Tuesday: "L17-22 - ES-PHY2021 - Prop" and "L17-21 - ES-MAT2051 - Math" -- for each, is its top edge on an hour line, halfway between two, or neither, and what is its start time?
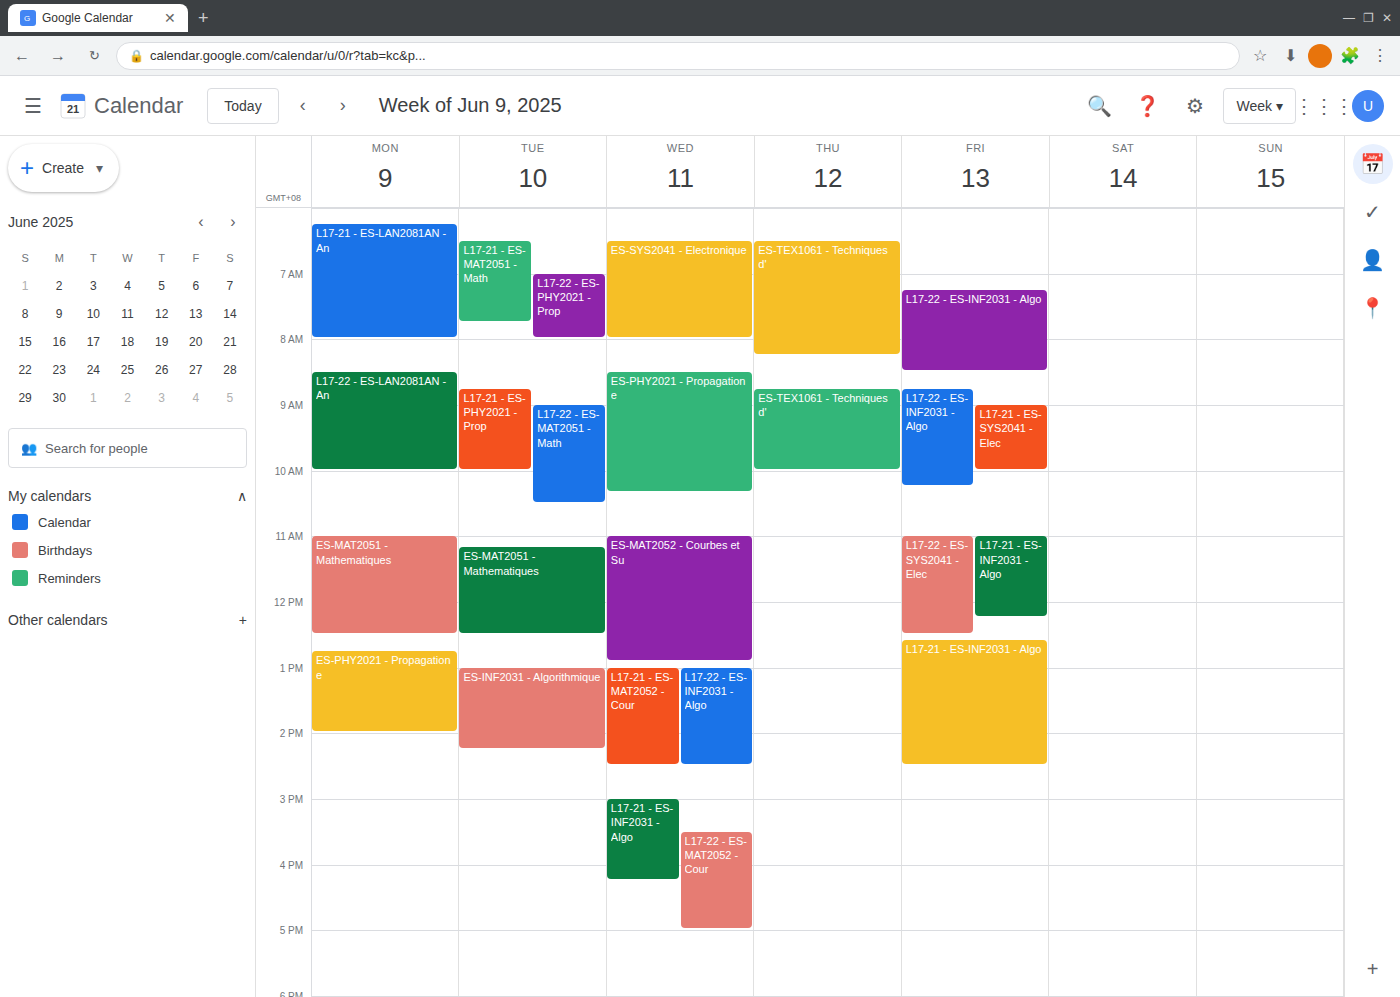
"L17-22 - ES-PHY2021 - Prop": 7:00 AM, exactly on the 7 AM line. "L17-21 - ES-MAT2051 - Math": 6:30 AM, halfway between the 6 AM and 7 AM lines.